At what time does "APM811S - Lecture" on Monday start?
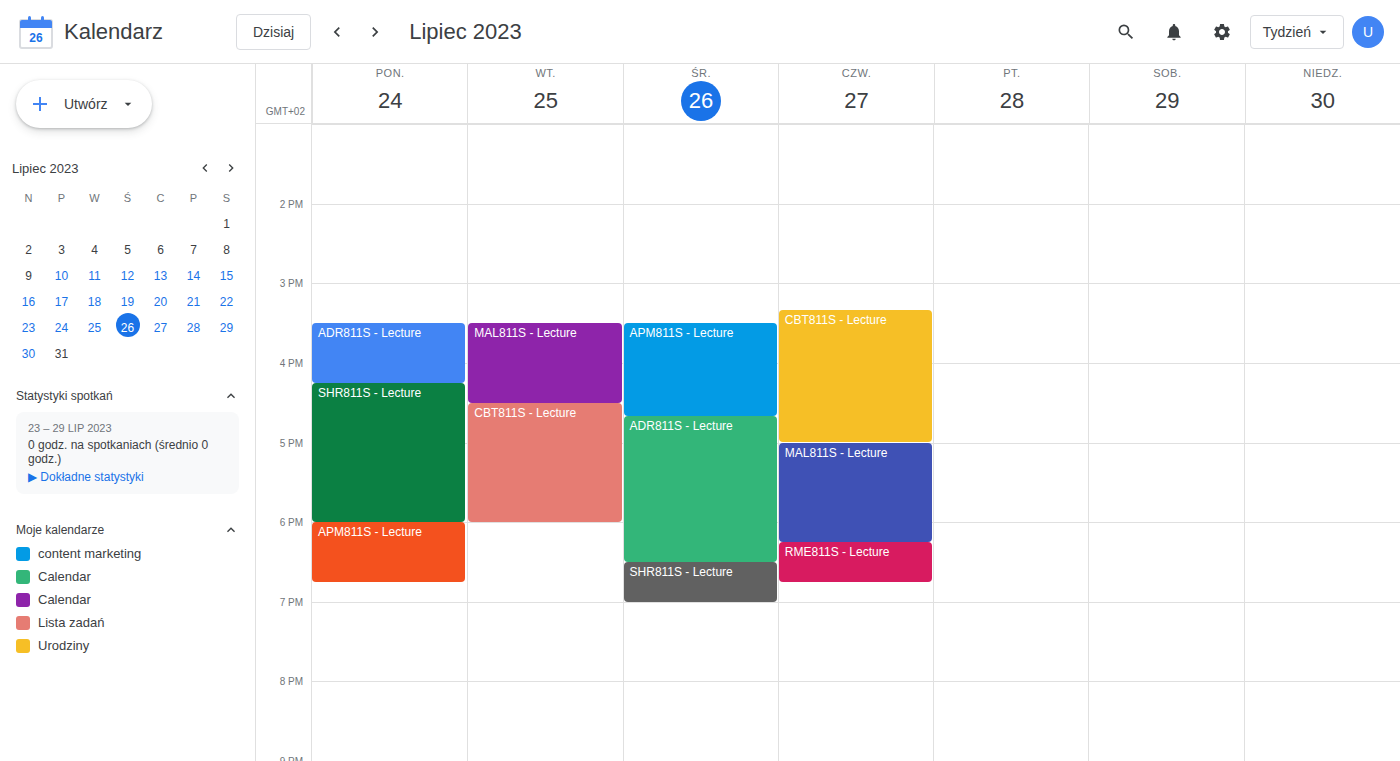
6:00 PM